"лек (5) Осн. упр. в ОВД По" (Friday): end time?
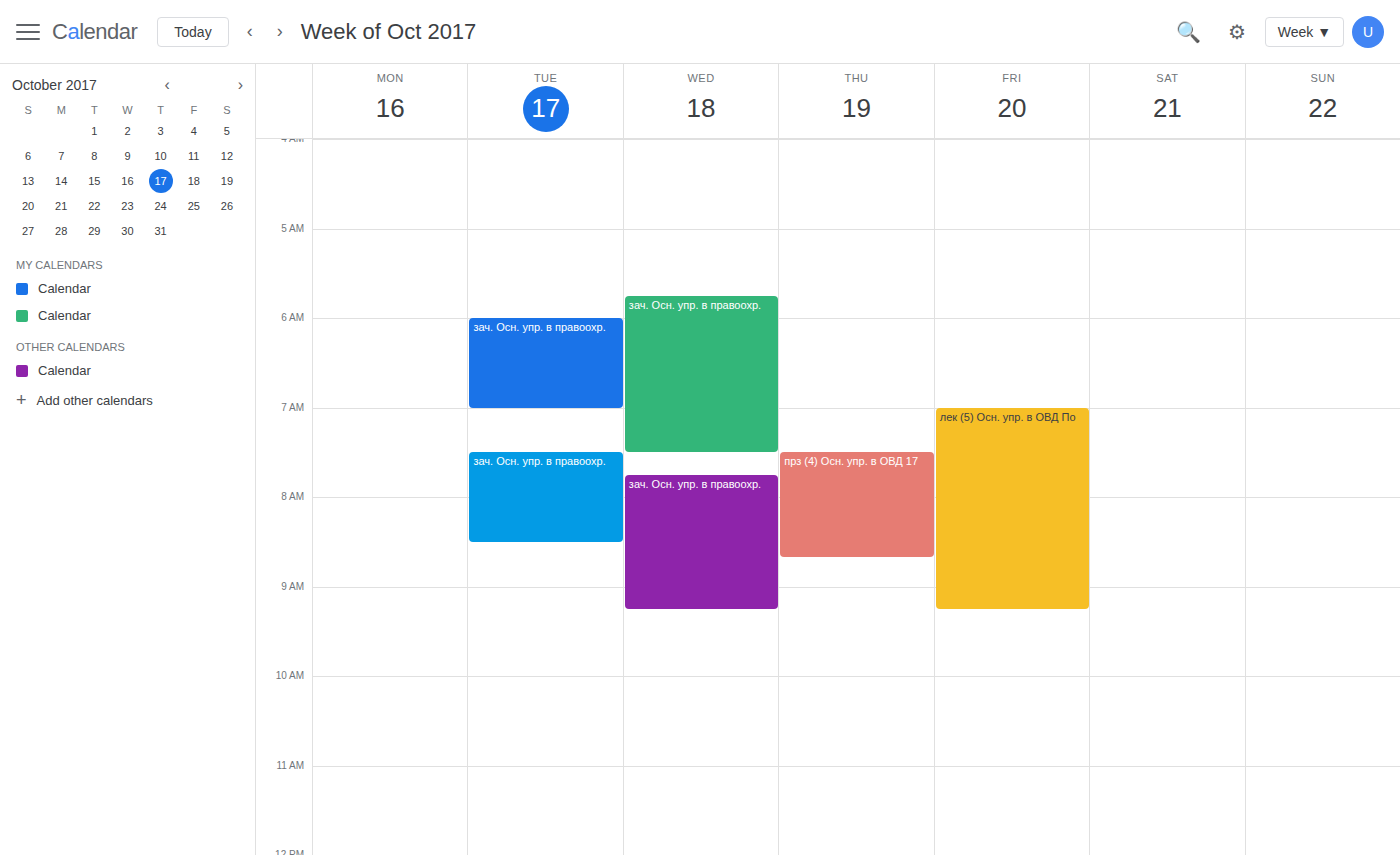
9:15 AM